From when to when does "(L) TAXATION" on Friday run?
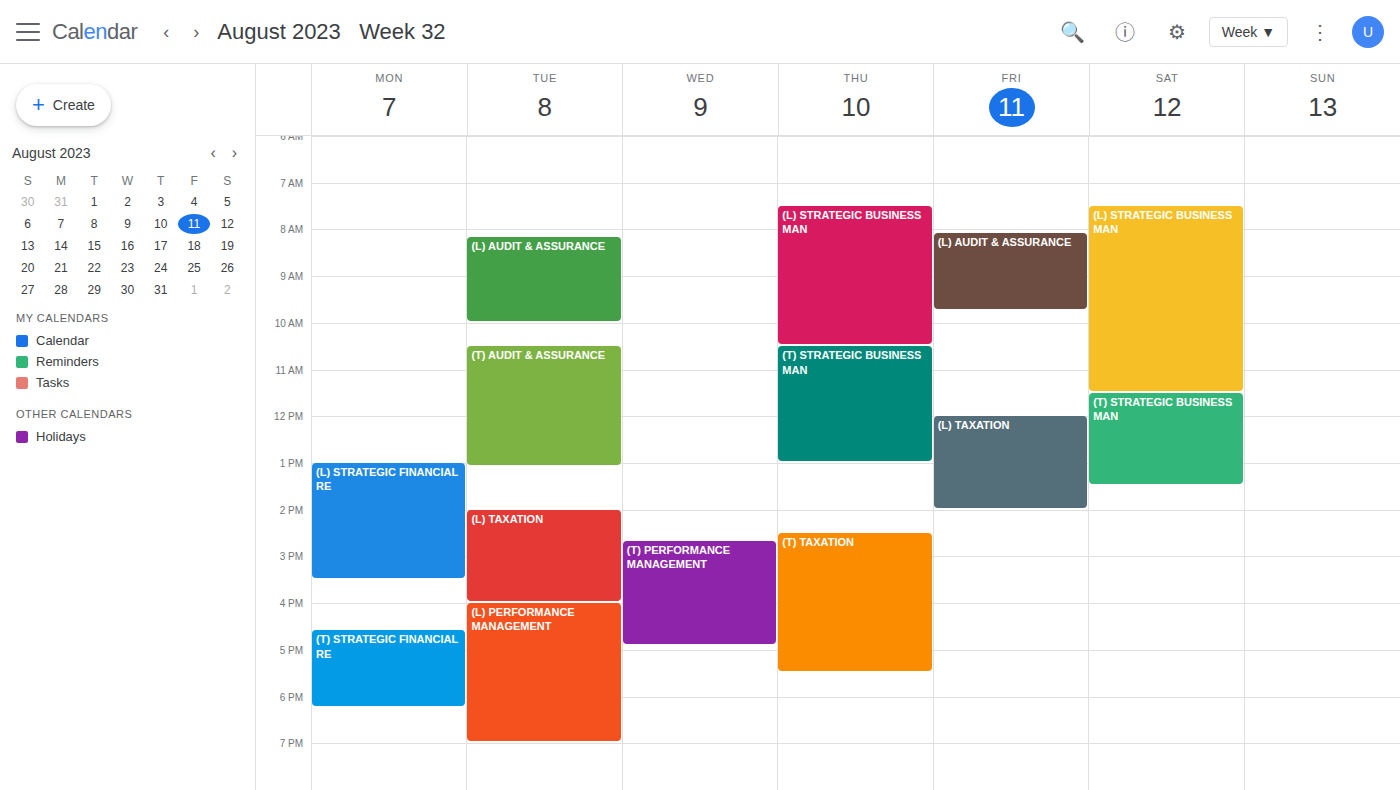
12:00 PM to 2:00 PM